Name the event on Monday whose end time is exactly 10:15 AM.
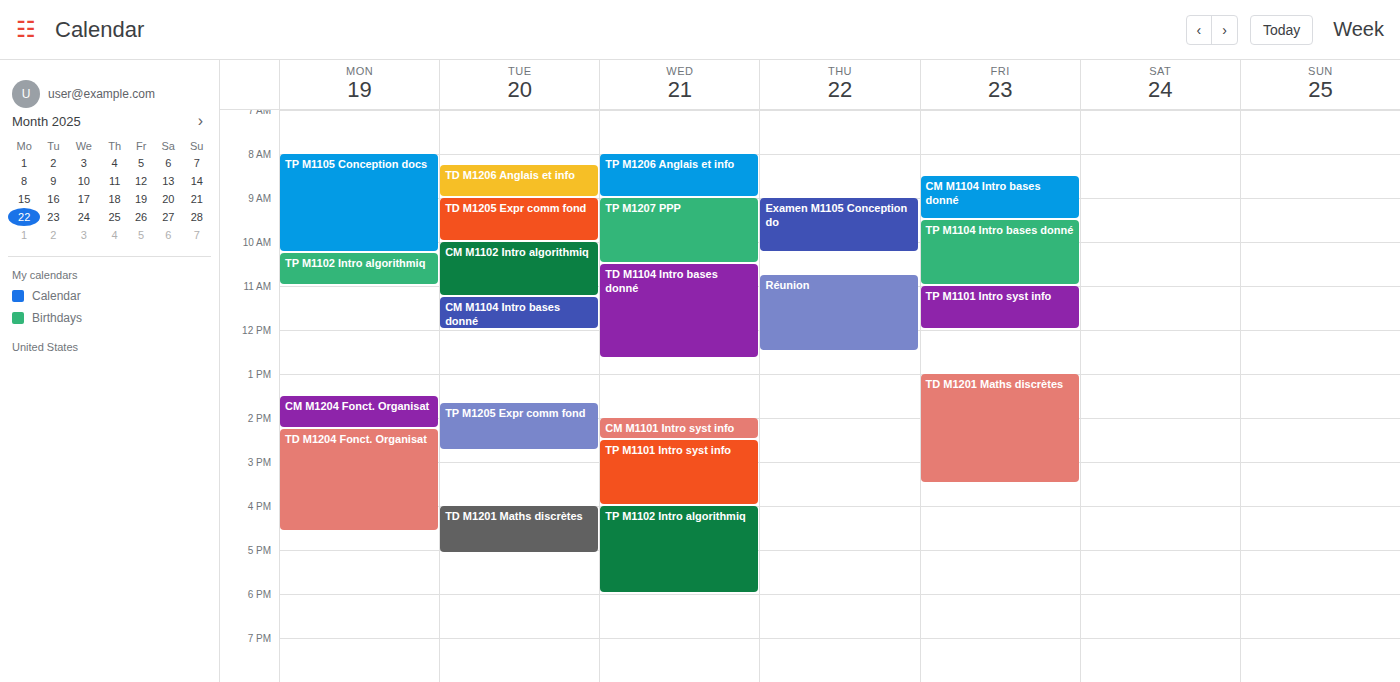
"TP M1105 Conception docs"